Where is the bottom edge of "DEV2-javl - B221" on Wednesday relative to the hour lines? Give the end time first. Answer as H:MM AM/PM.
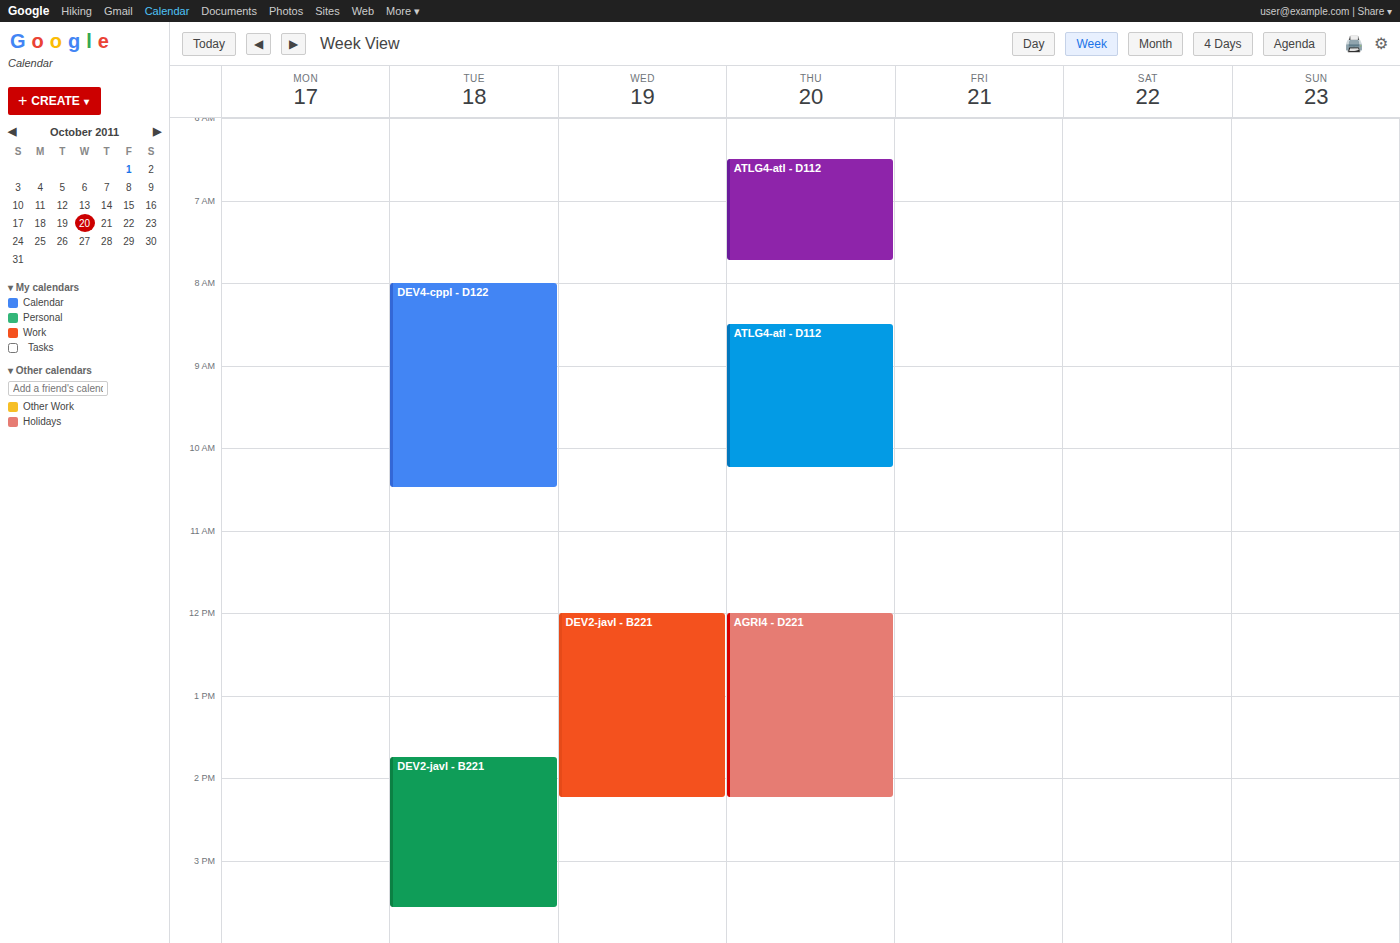
2:15 PM -- neither: a quarter of the way from the 2 PM line to the 3 PM line.